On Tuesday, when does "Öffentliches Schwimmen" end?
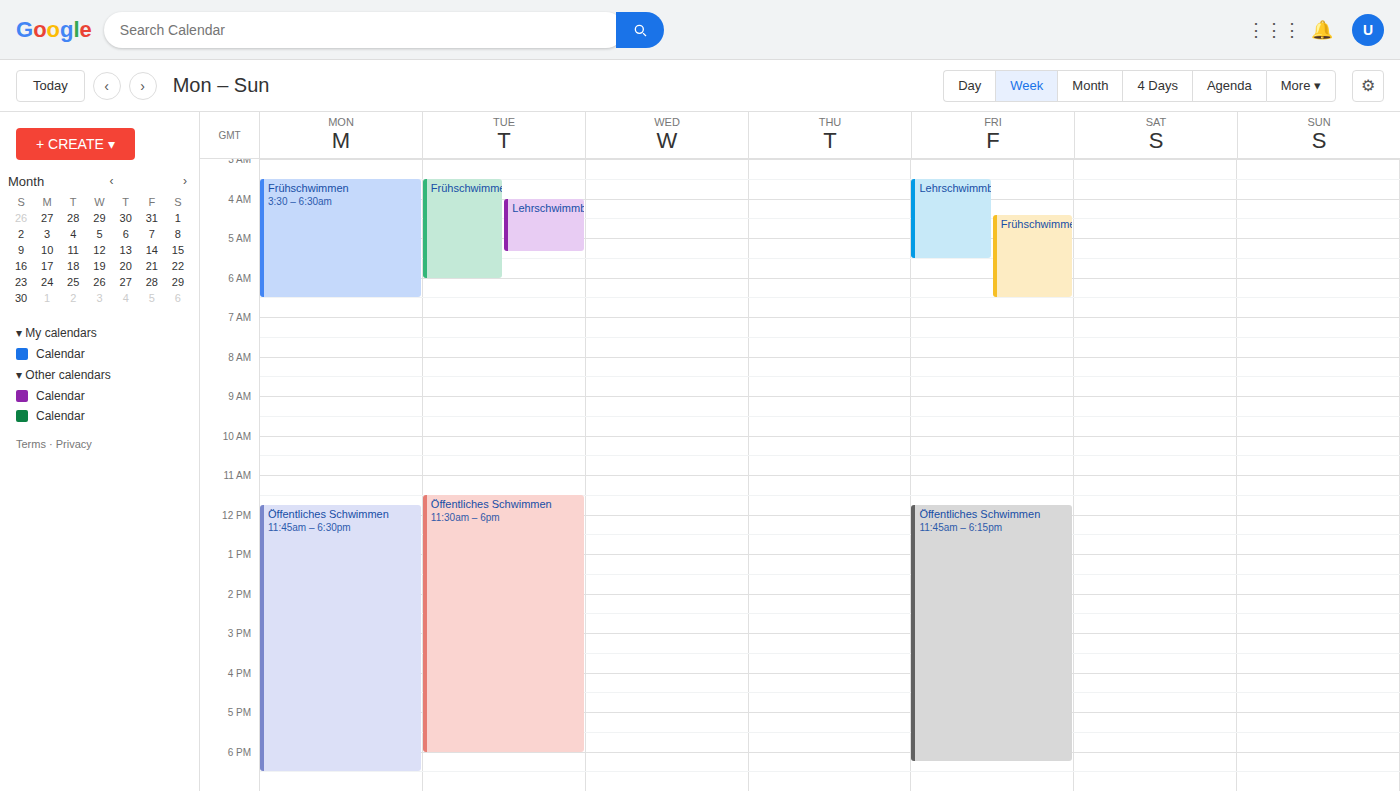
6:00 PM